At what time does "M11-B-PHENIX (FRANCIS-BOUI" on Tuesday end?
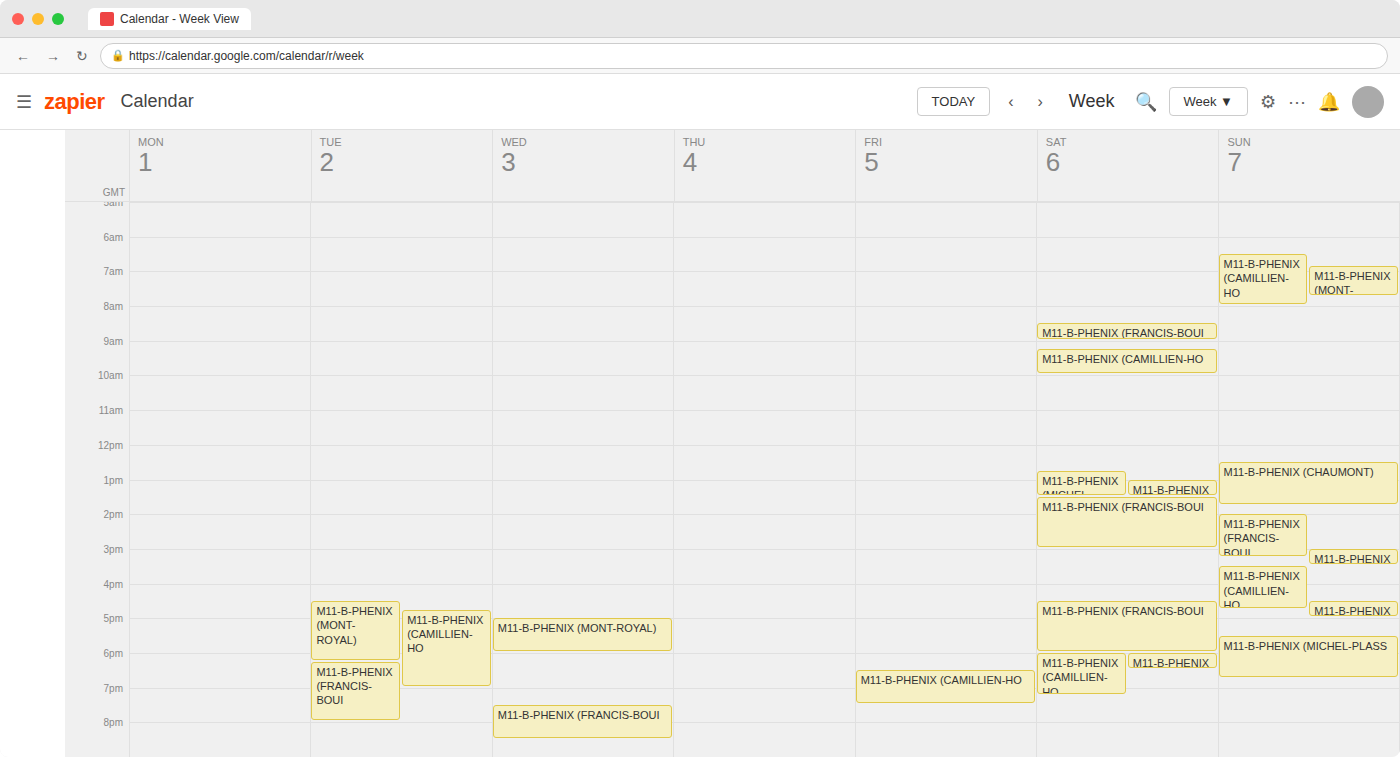
8:00 PM